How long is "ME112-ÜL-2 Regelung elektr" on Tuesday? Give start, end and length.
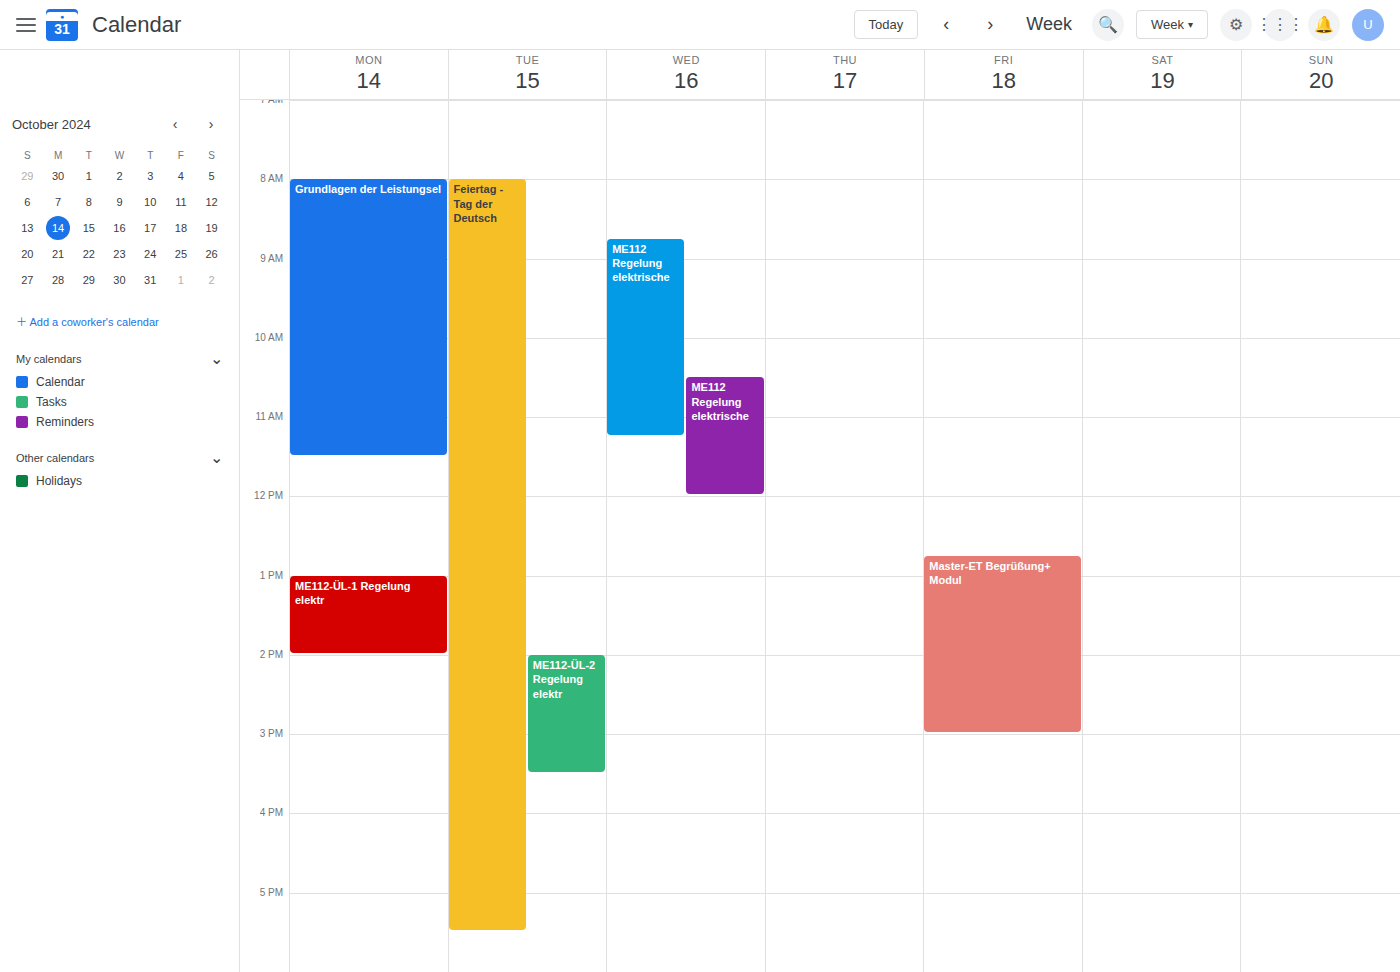
2:00 PM to 3:30 PM, 1 hour 30 minutes